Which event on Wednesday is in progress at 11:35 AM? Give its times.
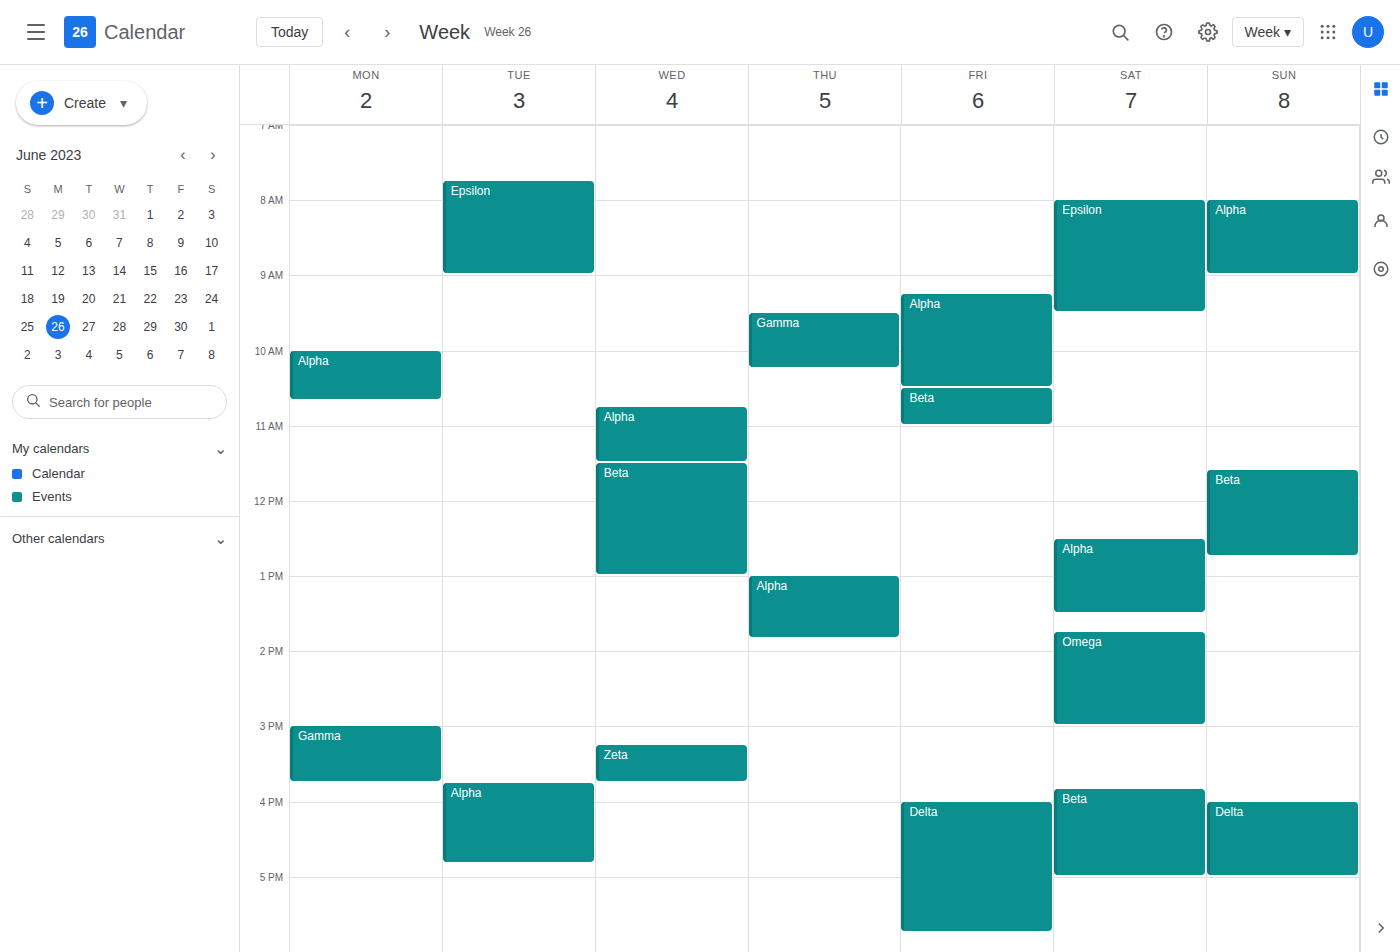
"Beta", 11:30 AM to 1:00 PM